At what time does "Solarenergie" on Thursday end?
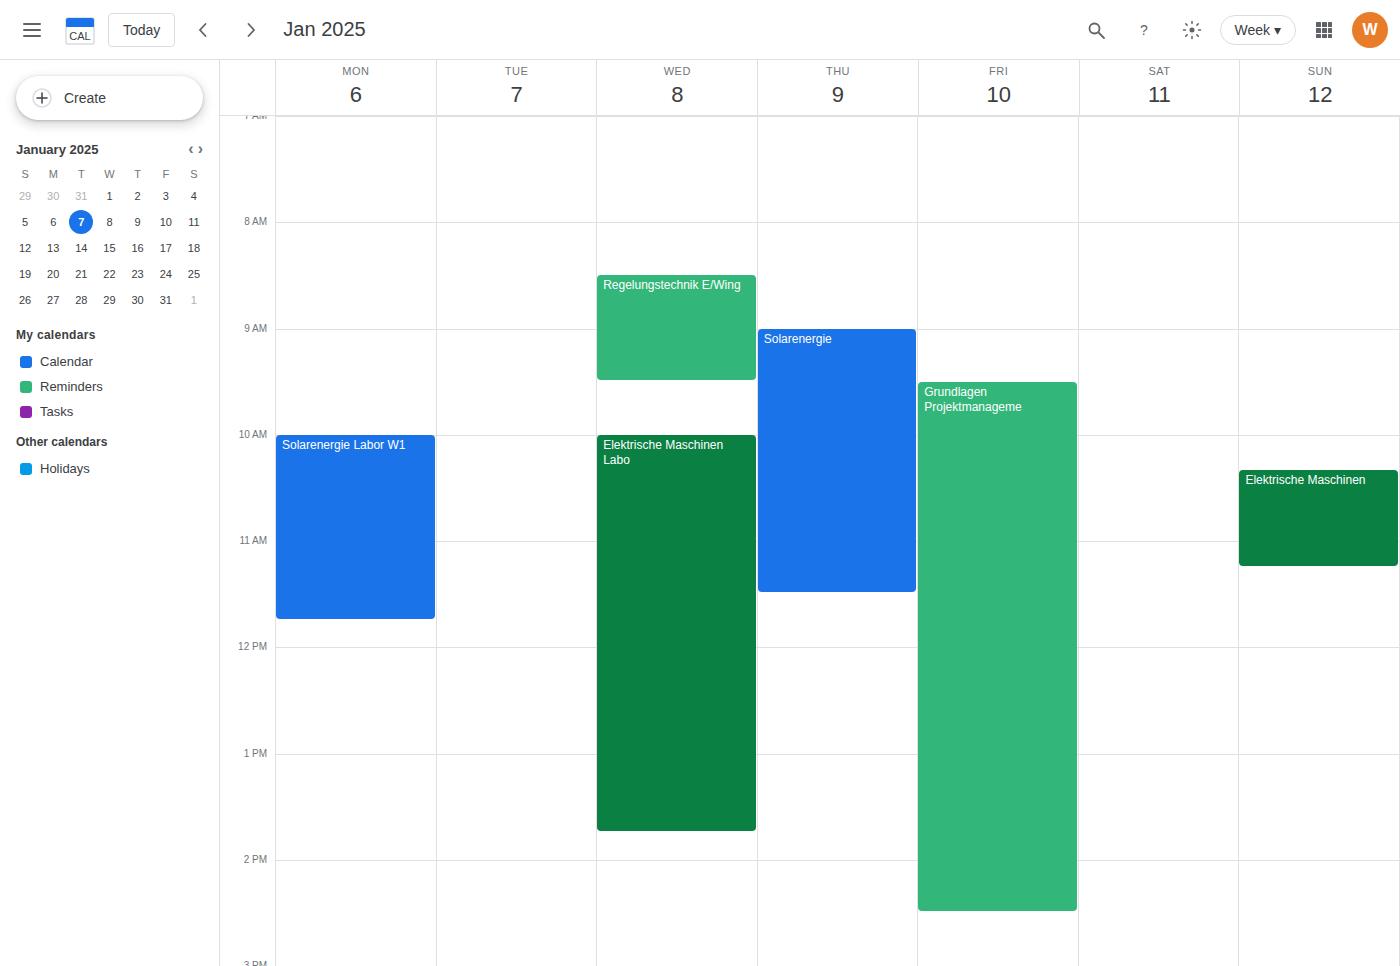
11:30 AM